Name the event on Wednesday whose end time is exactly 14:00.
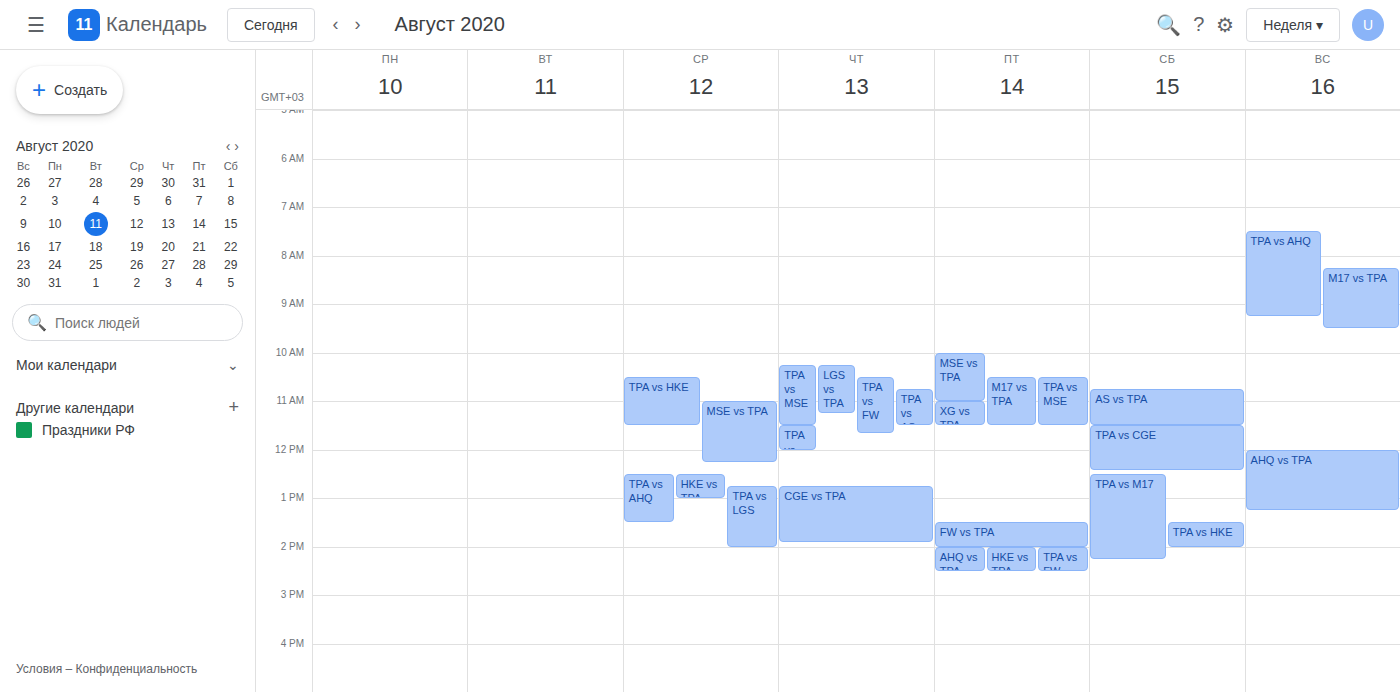
"TPA vs LGS"